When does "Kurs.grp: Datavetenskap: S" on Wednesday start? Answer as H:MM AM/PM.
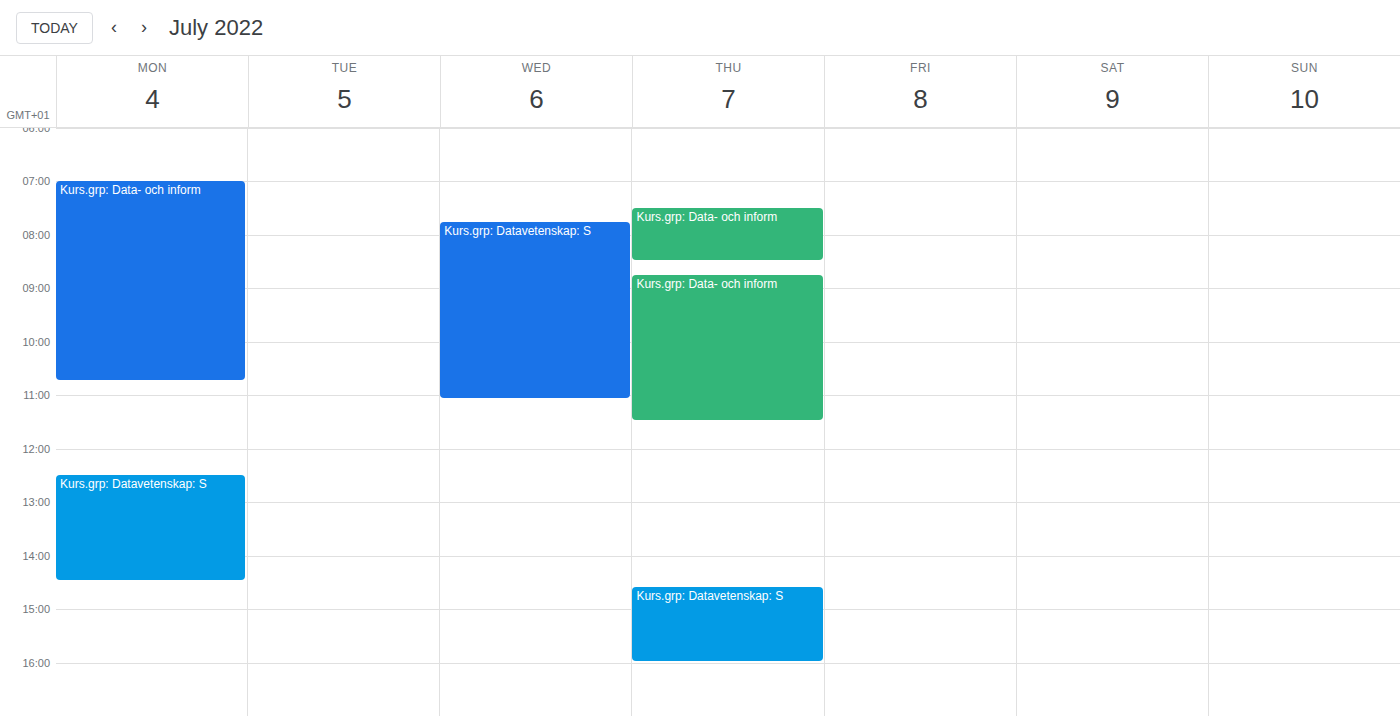
7:45 AM